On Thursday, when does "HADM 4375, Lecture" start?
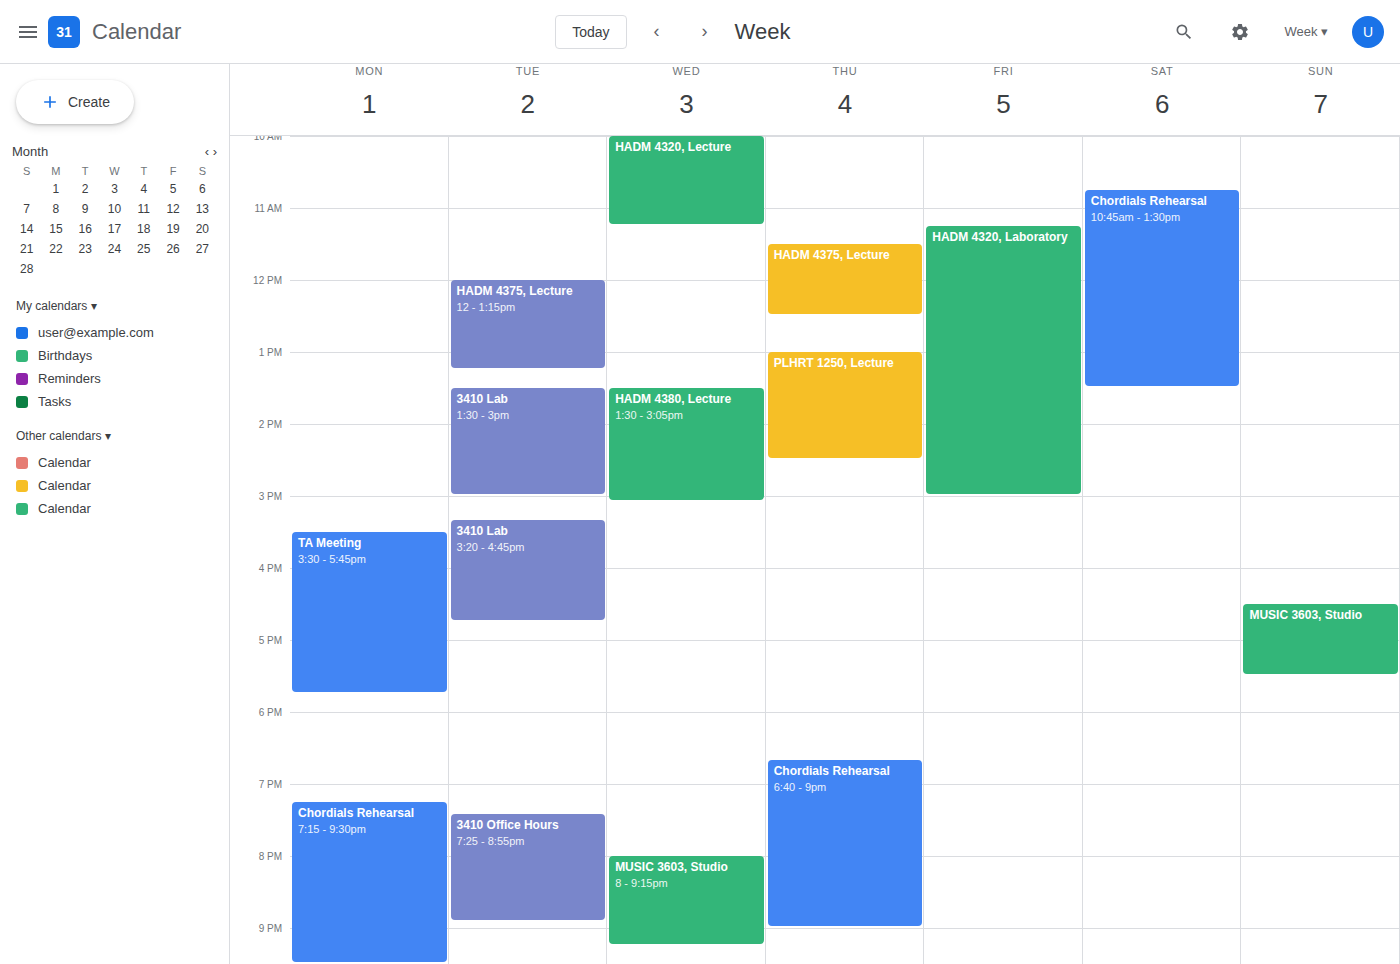
11:30 AM